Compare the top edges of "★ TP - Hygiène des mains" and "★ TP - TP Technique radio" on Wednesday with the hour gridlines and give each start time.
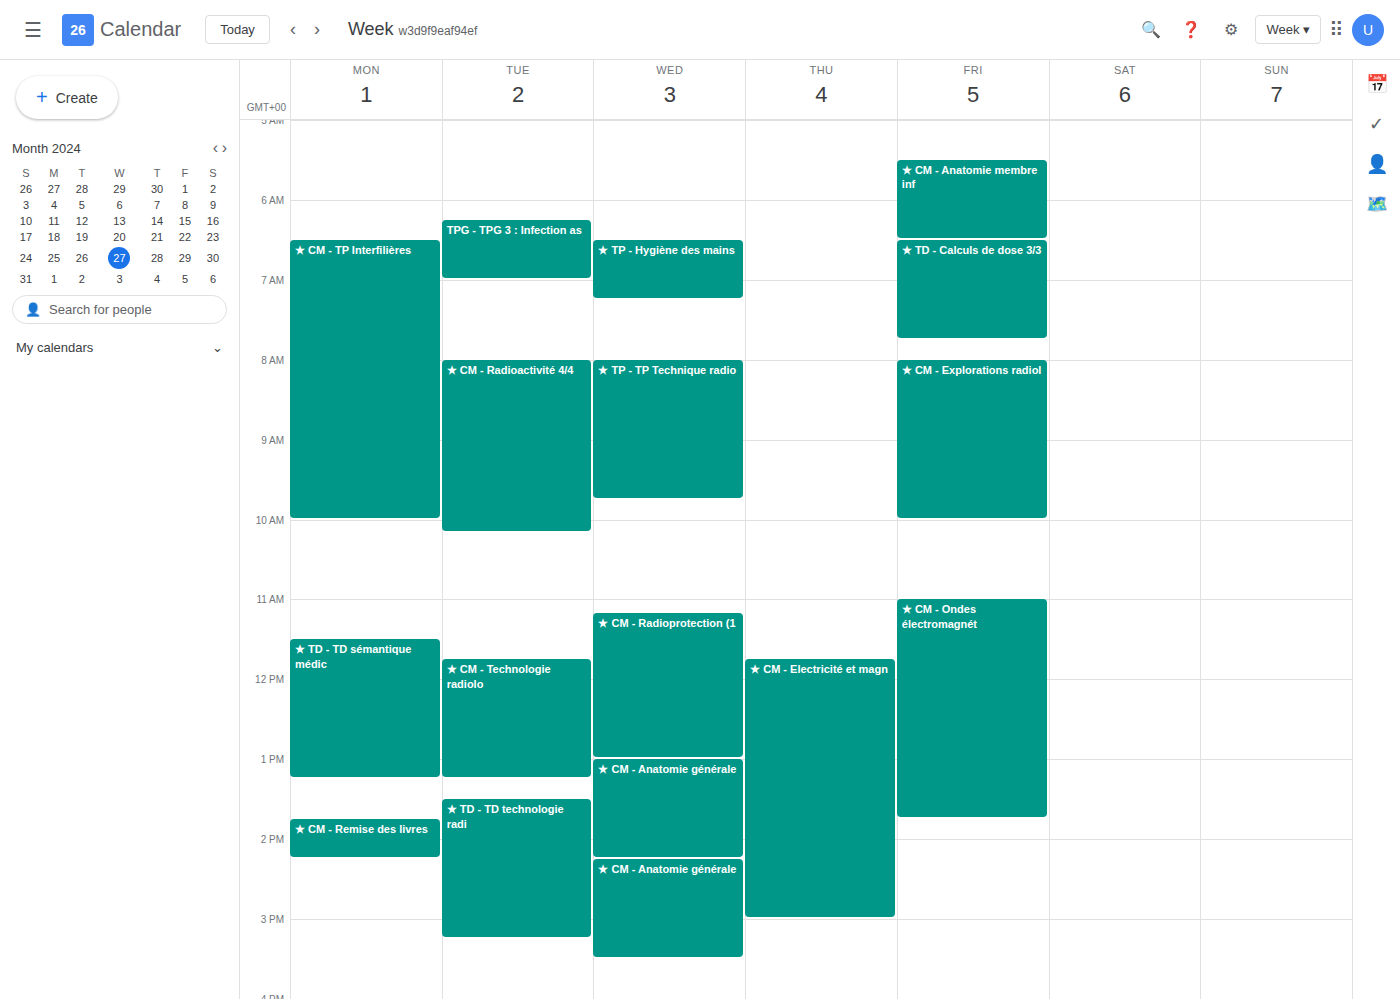
"★ TP - Hygiène des mains": 6:30 AM, halfway between the 6 AM and 7 AM lines. "★ TP - TP Technique radio": 8:00 AM, exactly on the 8 AM line.